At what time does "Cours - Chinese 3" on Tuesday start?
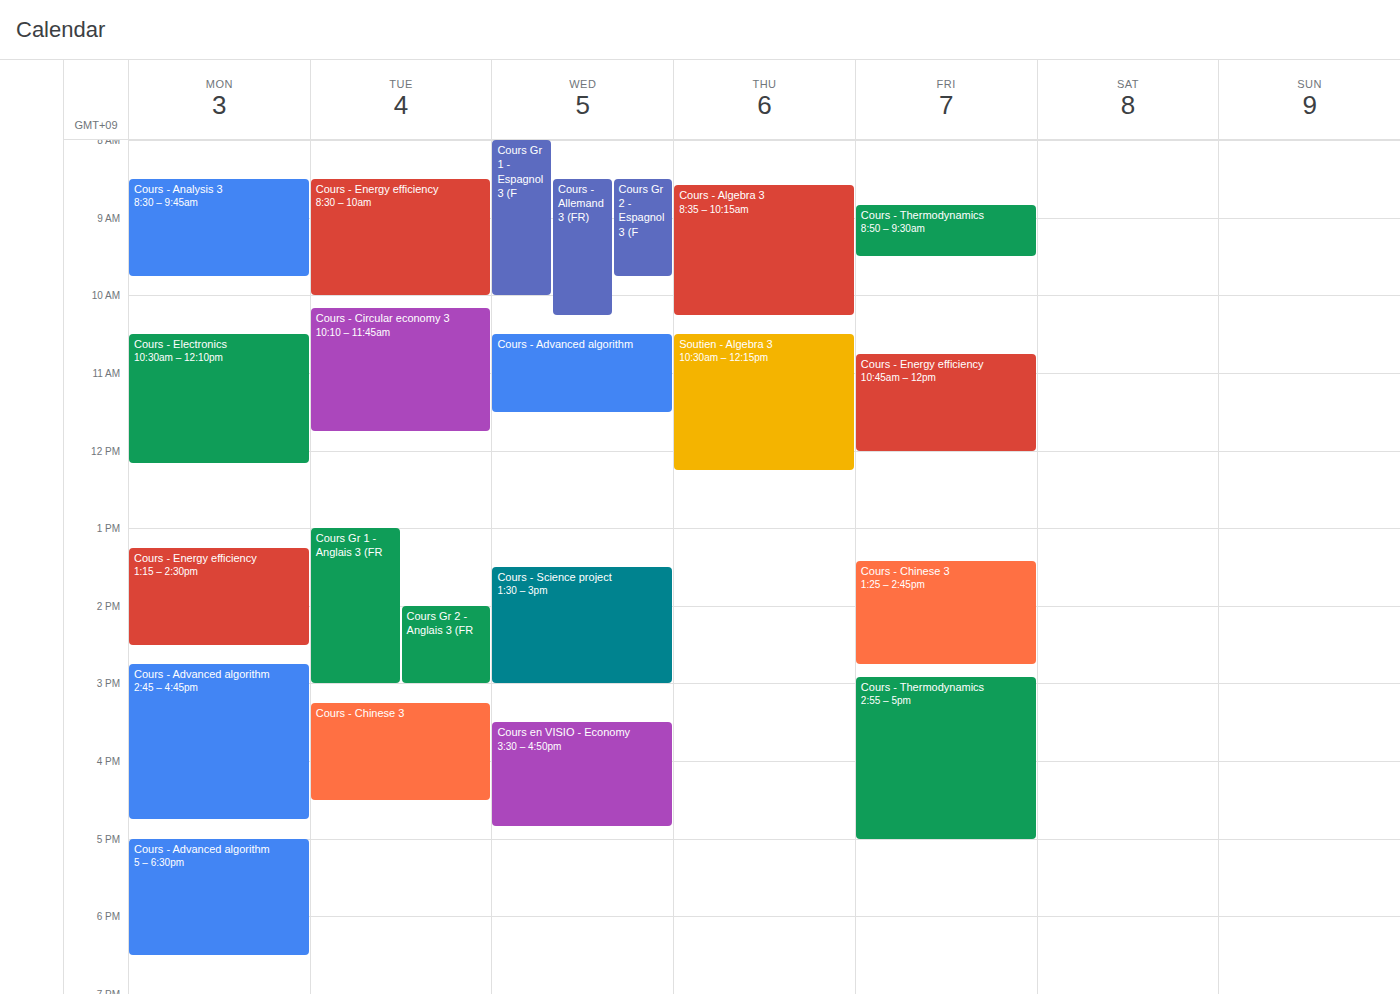
3:15 PM